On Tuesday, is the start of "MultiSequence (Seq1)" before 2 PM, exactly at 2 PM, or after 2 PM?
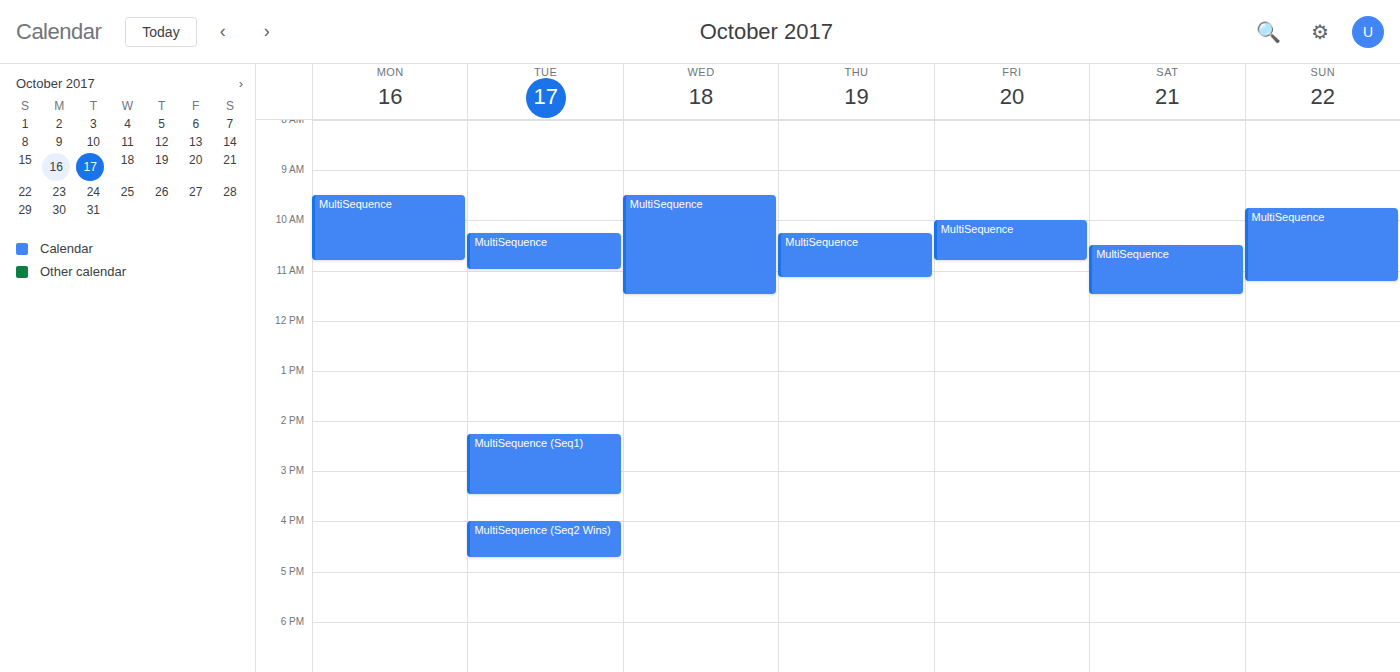
2:15 PM -- after 2 PM, 15 minutes below the 2 PM line.